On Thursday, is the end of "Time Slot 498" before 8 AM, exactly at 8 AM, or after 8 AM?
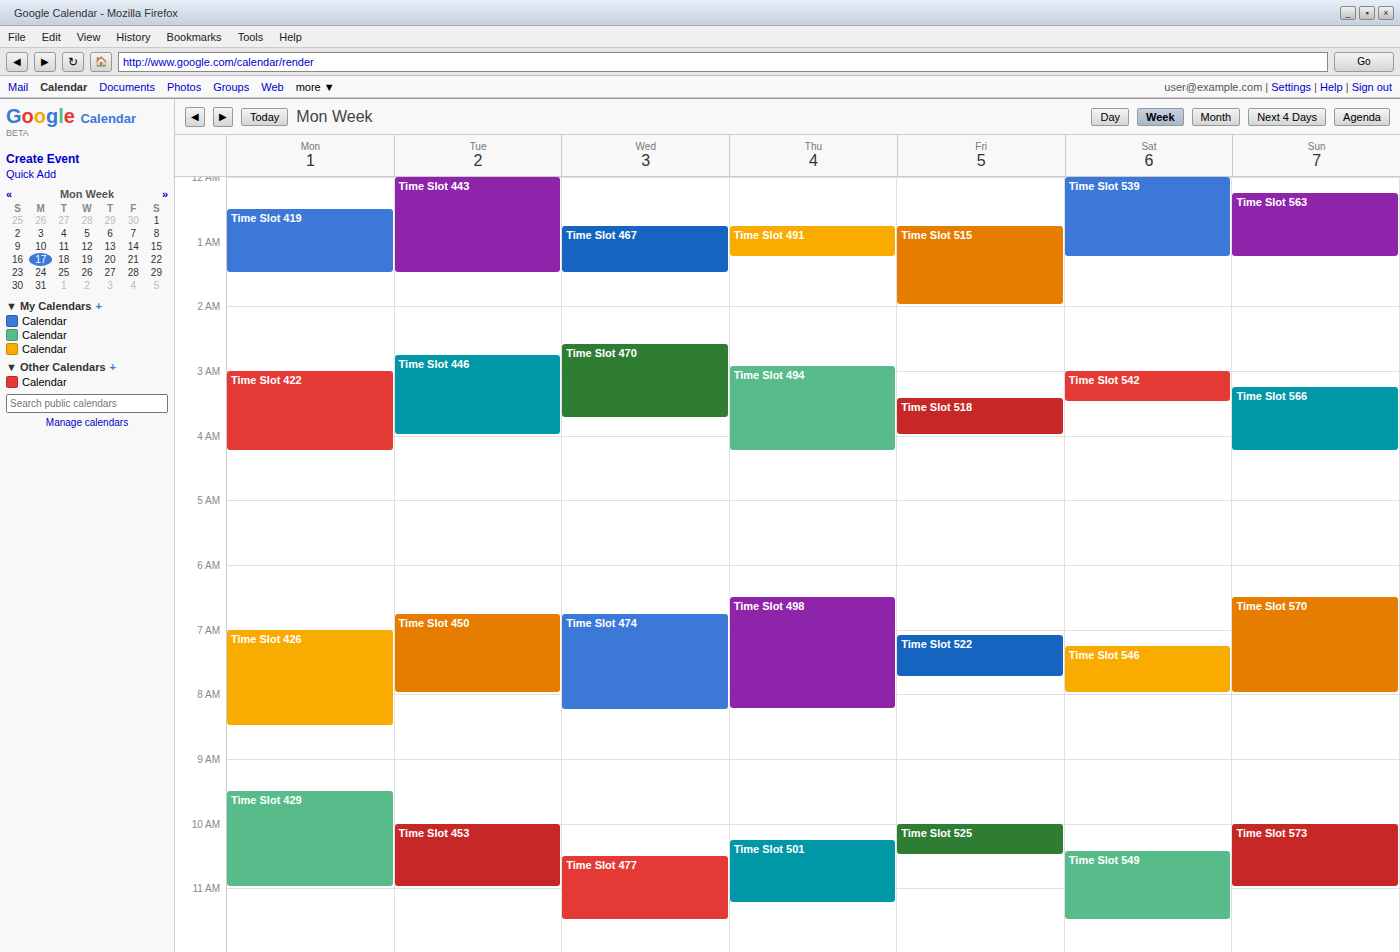
8:15 AM -- after 8 AM, 15 minutes below the 8 AM line.